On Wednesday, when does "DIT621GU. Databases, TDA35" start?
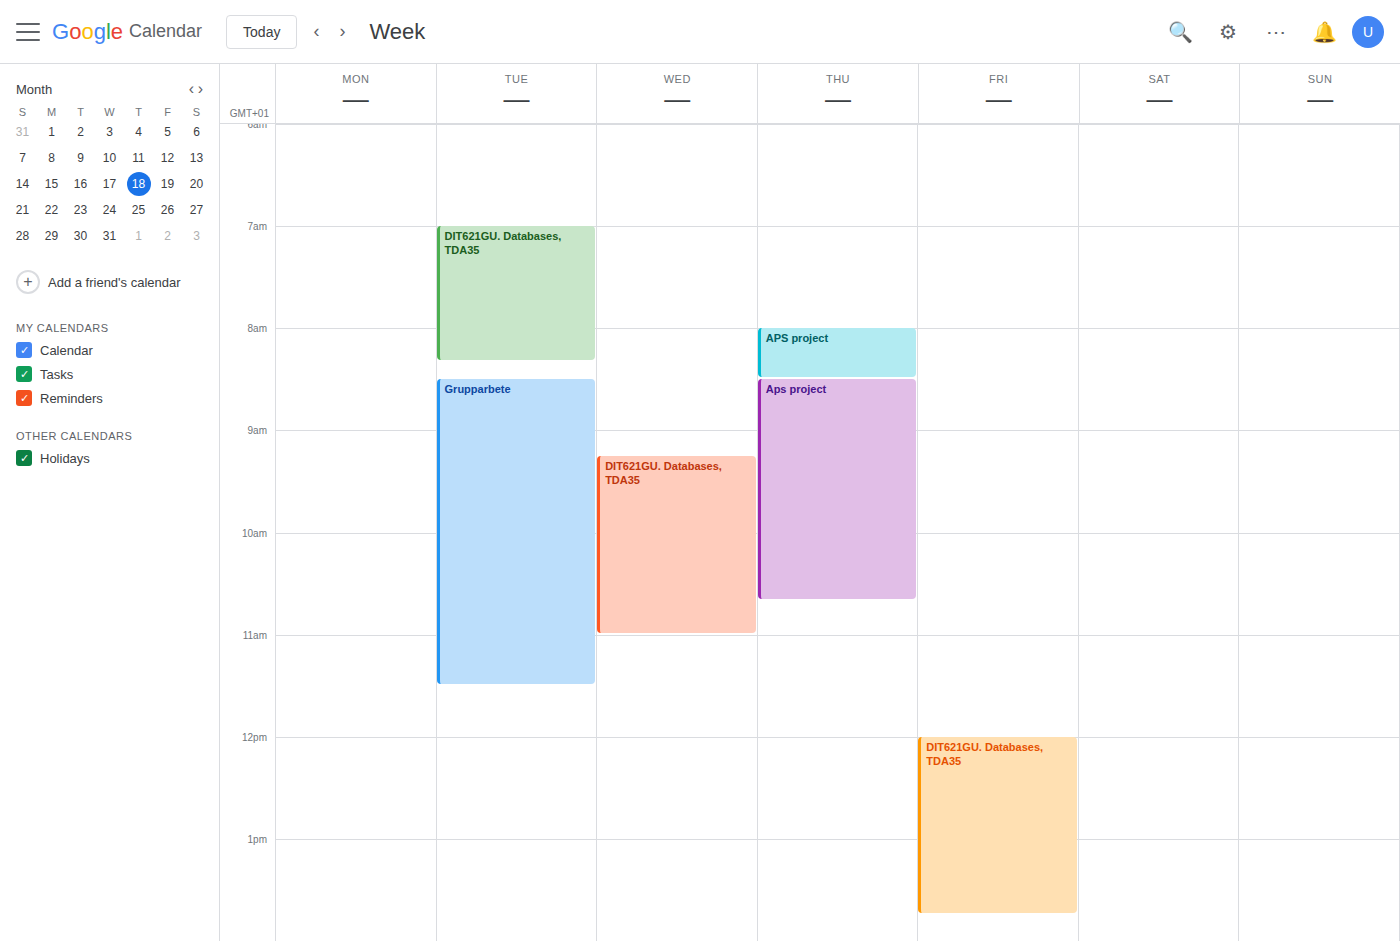
9:15 AM